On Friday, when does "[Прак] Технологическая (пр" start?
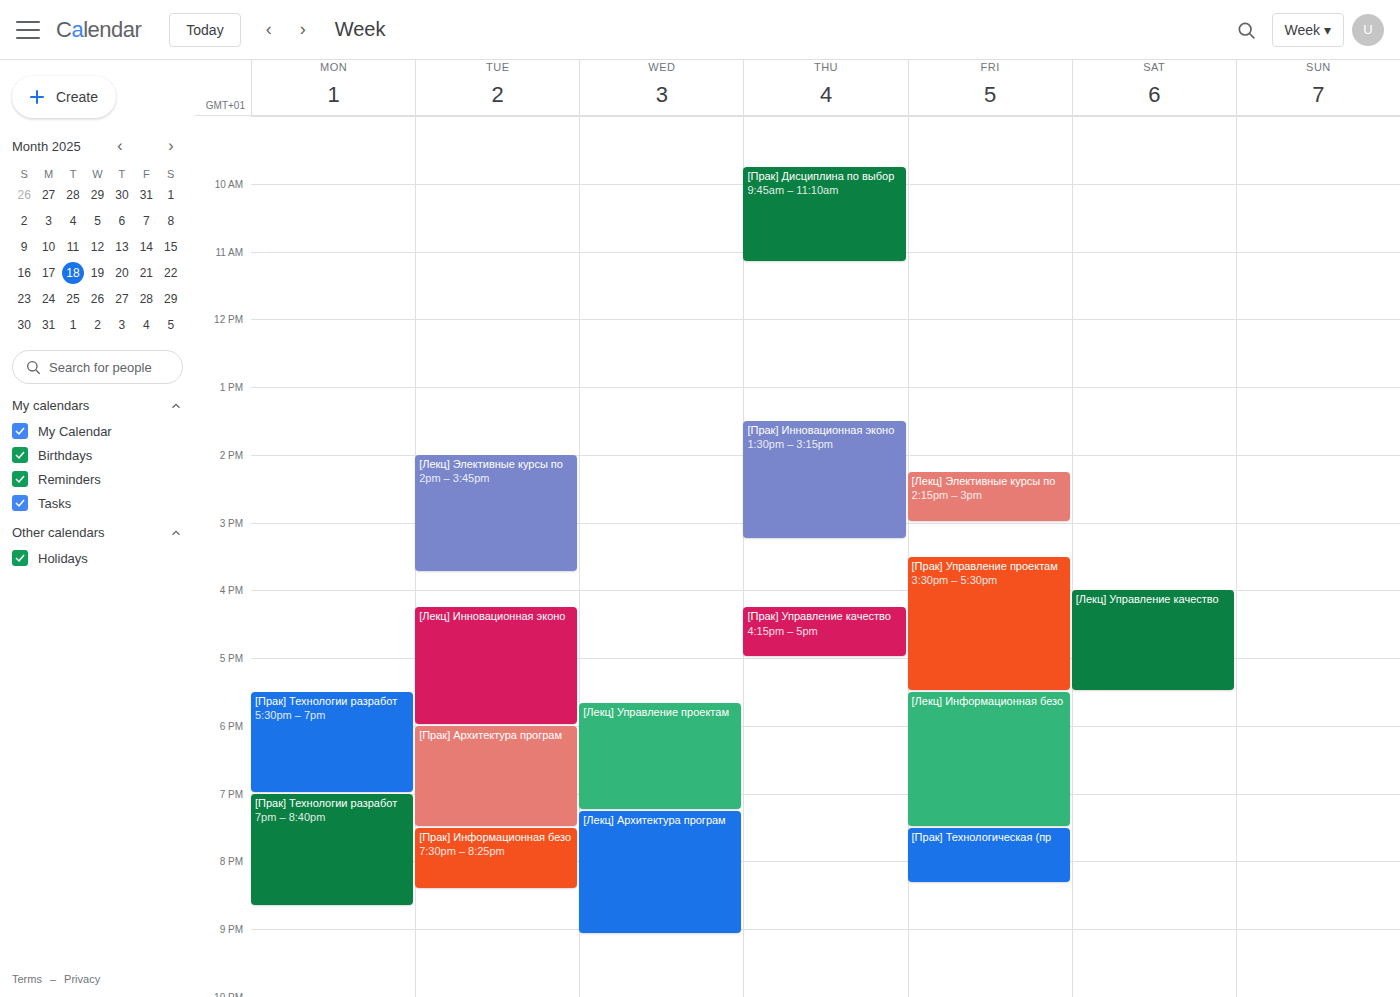
7:30 PM